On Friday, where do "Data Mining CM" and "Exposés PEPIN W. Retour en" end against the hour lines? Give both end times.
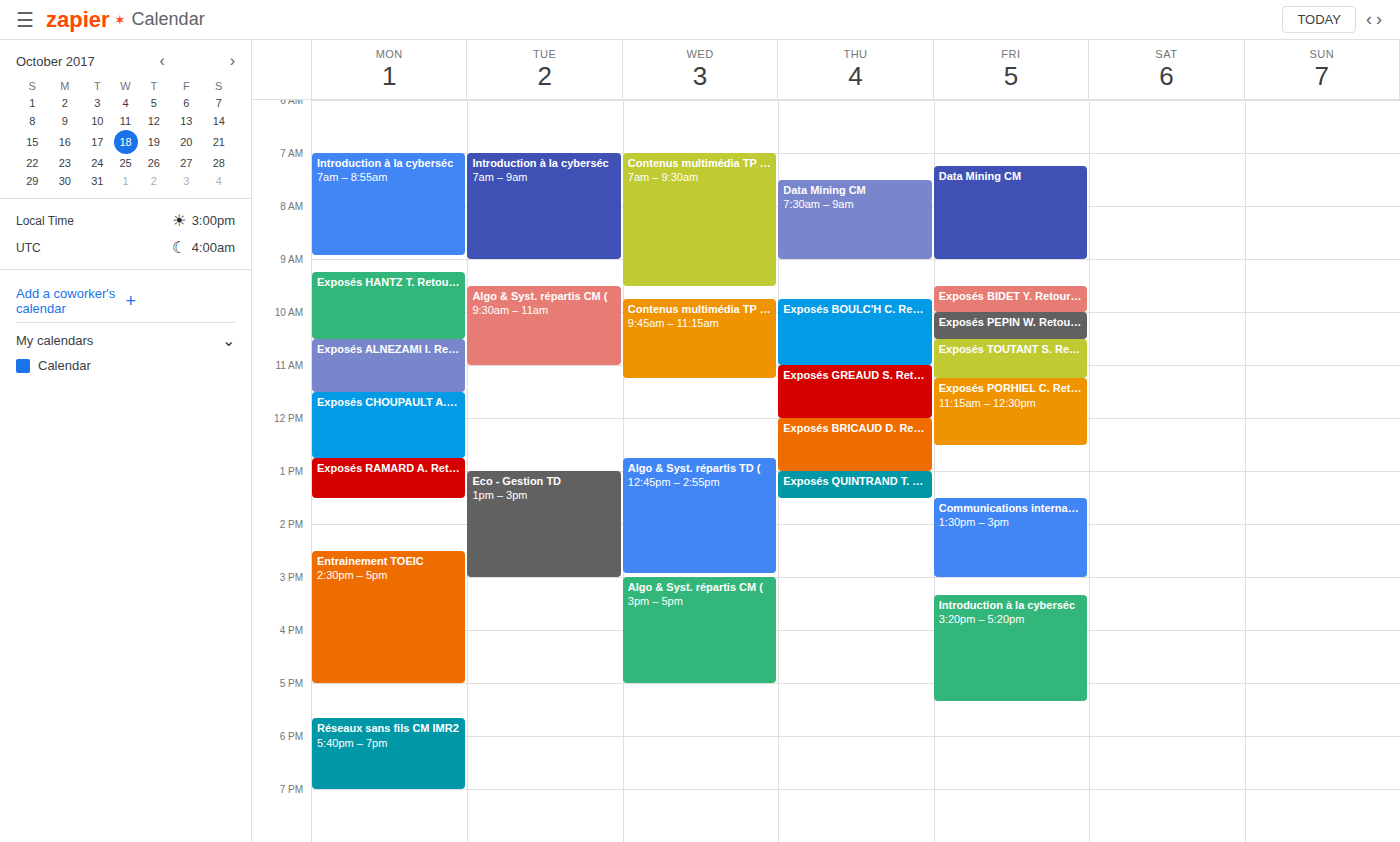
"Data Mining CM": 9:00 AM, exactly on the 9 AM line. "Exposés PEPIN W. Retour en": 10:30 AM, halfway between the 10 AM and 11 AM lines.